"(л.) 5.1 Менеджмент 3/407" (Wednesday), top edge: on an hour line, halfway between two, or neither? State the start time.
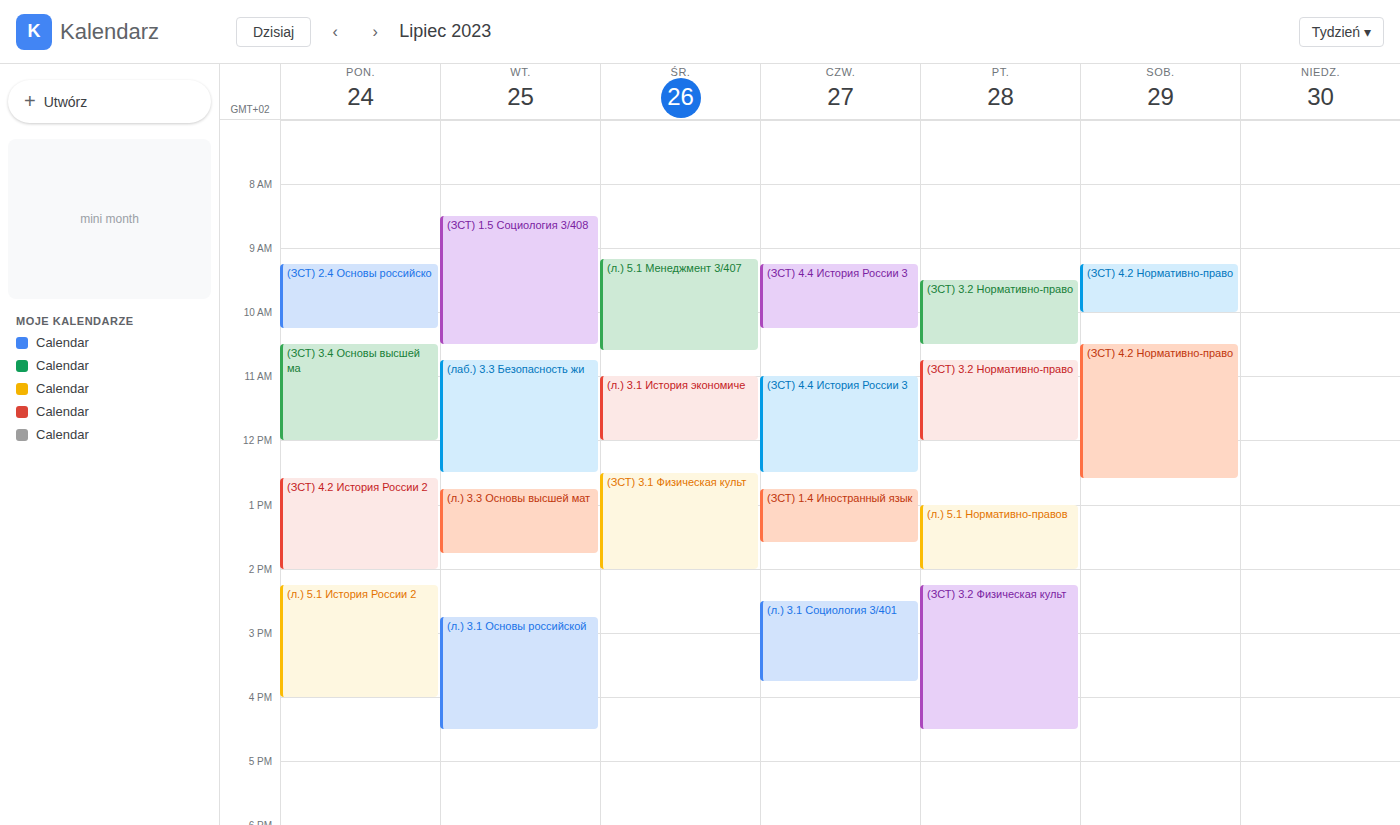
09:10 -- neither: 10 minutes below the 09:00 line and 50 minutes above the 10:00 line.